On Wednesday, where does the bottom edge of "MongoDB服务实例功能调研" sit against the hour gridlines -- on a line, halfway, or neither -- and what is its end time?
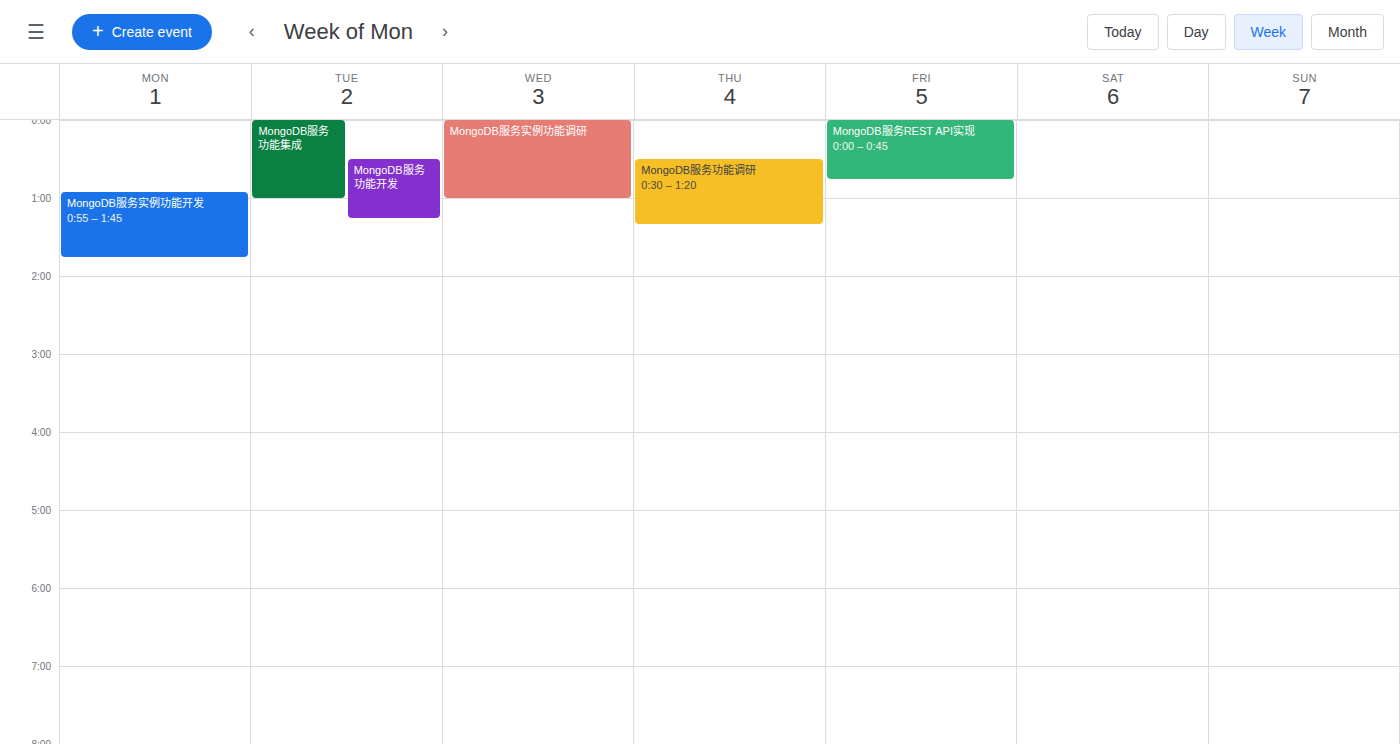
1:00 AM -- exactly on the 1 AM line.